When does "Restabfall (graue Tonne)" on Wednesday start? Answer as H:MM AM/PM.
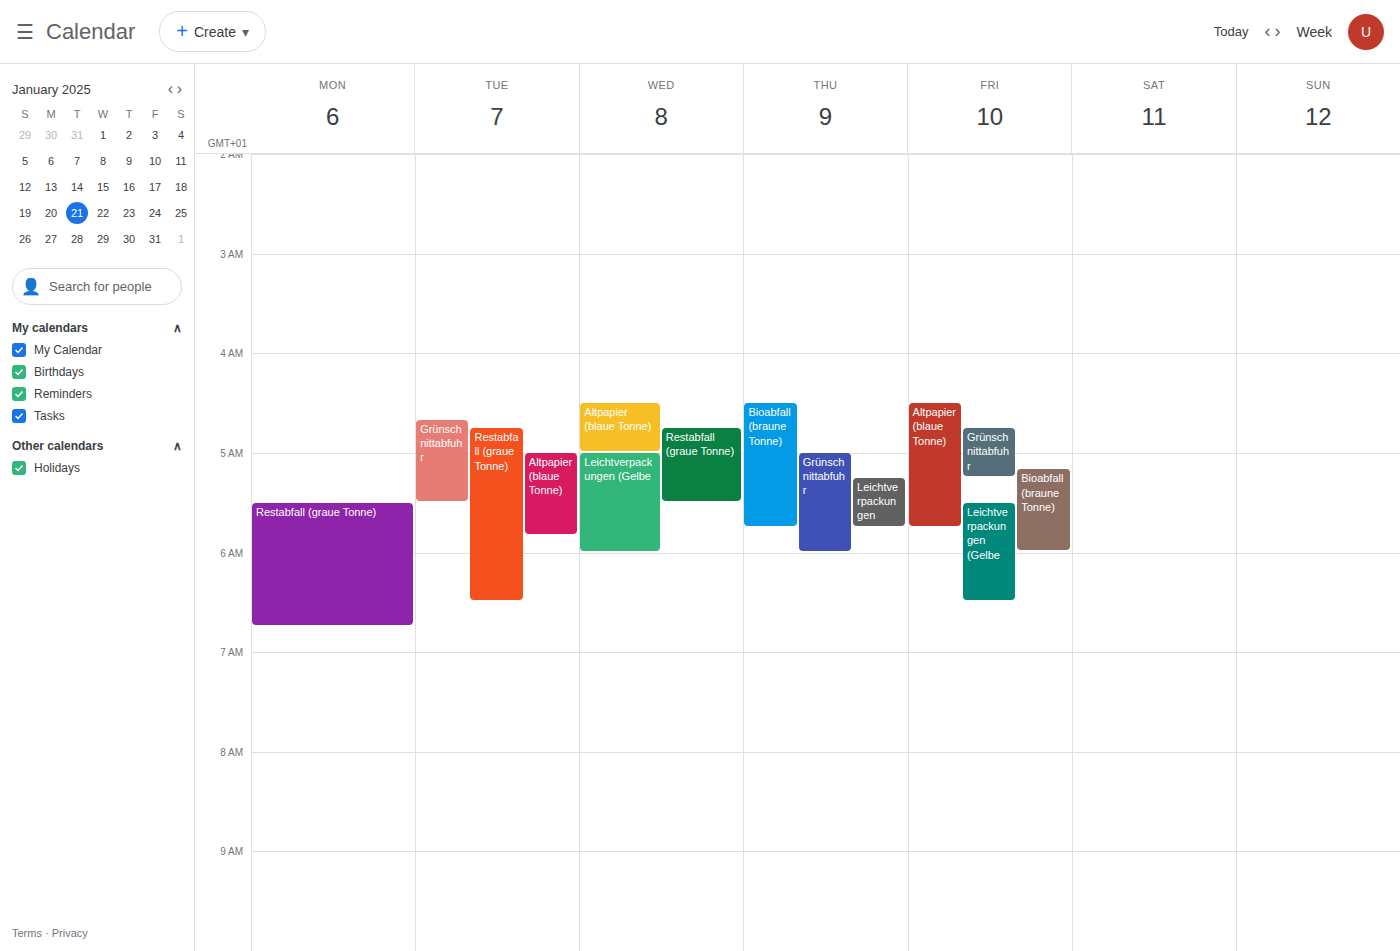
4:45 AM